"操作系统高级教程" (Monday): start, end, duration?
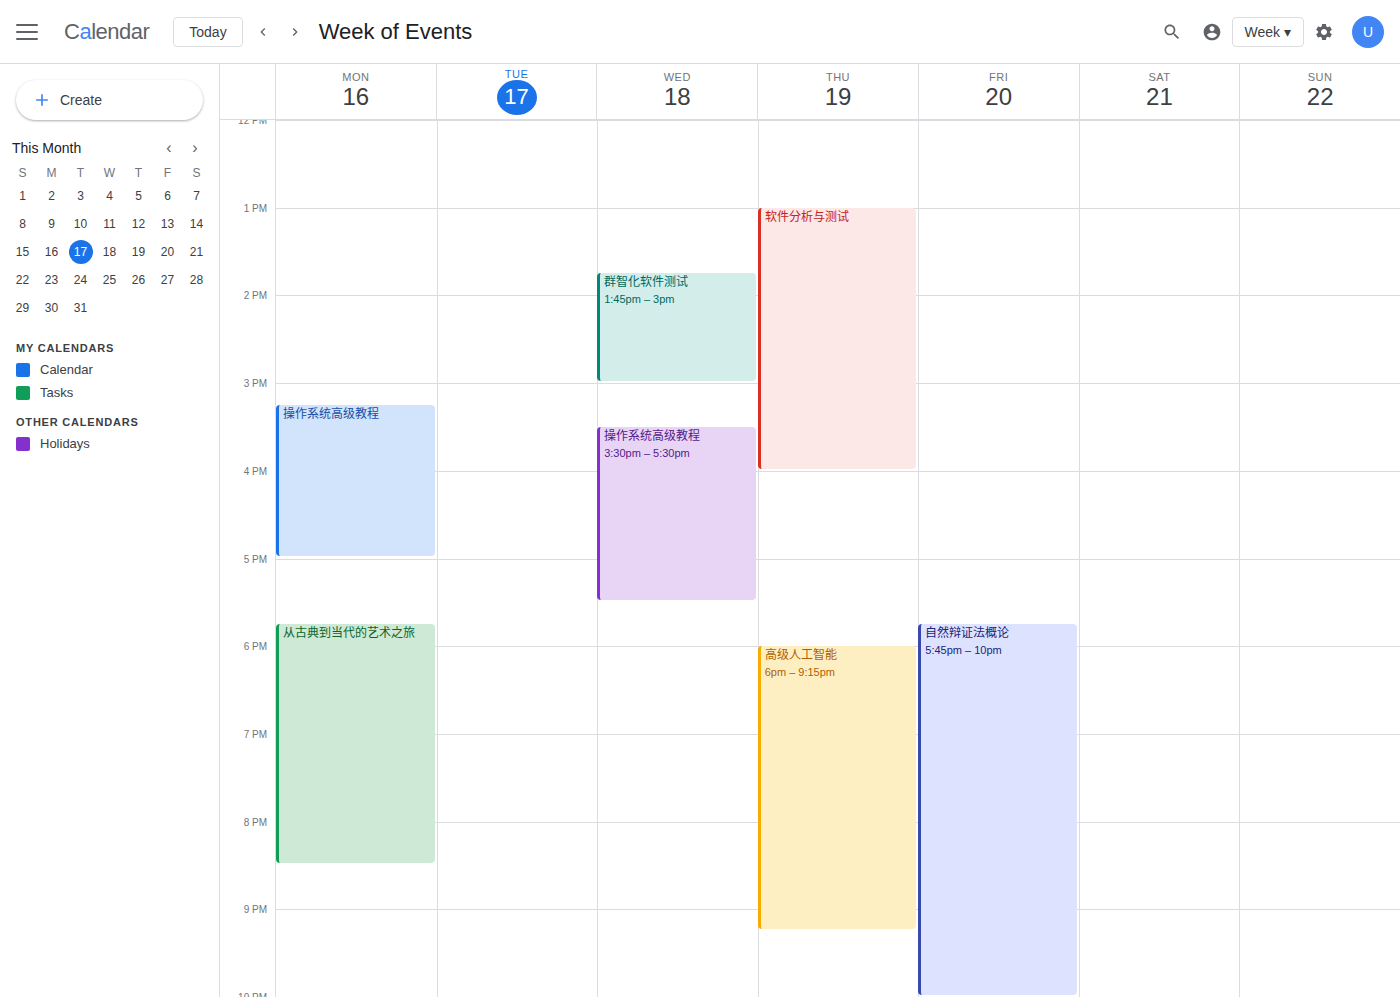
3:15 PM to 5:00 PM, 1 hour 45 minutes